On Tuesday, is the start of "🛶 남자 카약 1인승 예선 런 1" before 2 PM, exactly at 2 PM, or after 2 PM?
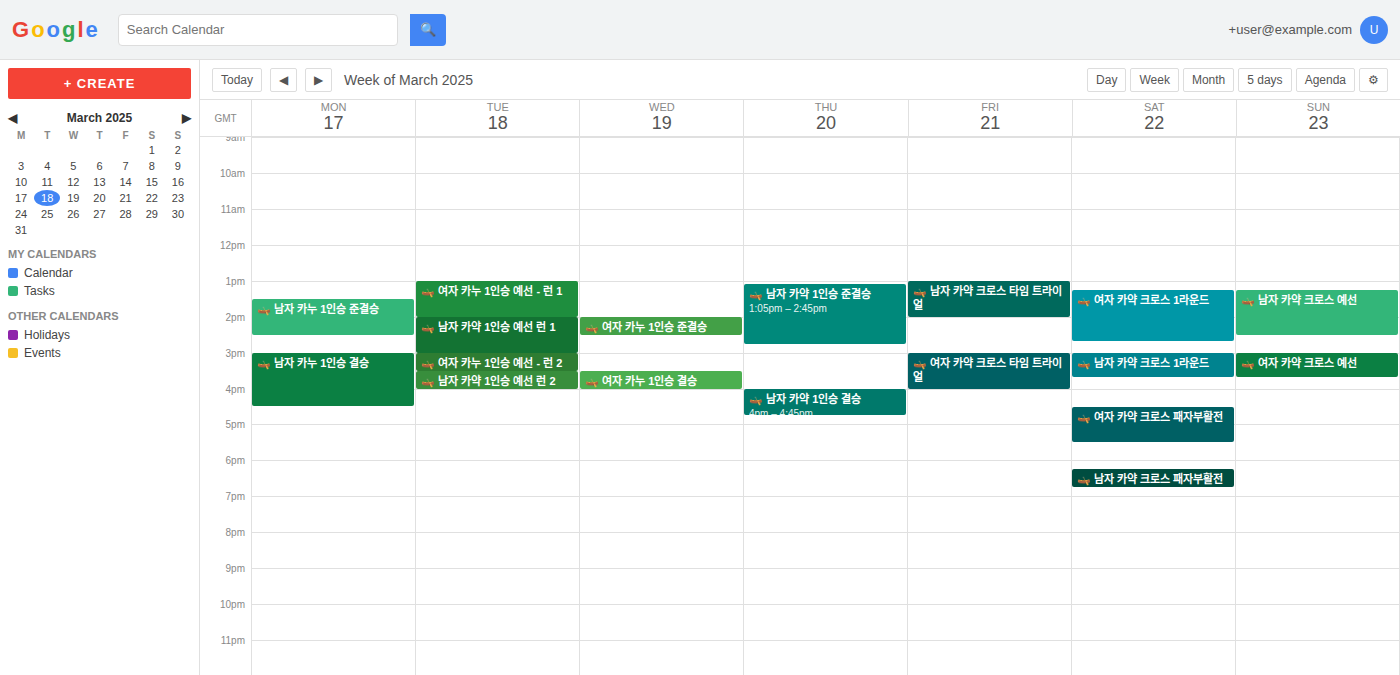
2:00 PM -- exactly at 2 PM, on the 2 PM line.